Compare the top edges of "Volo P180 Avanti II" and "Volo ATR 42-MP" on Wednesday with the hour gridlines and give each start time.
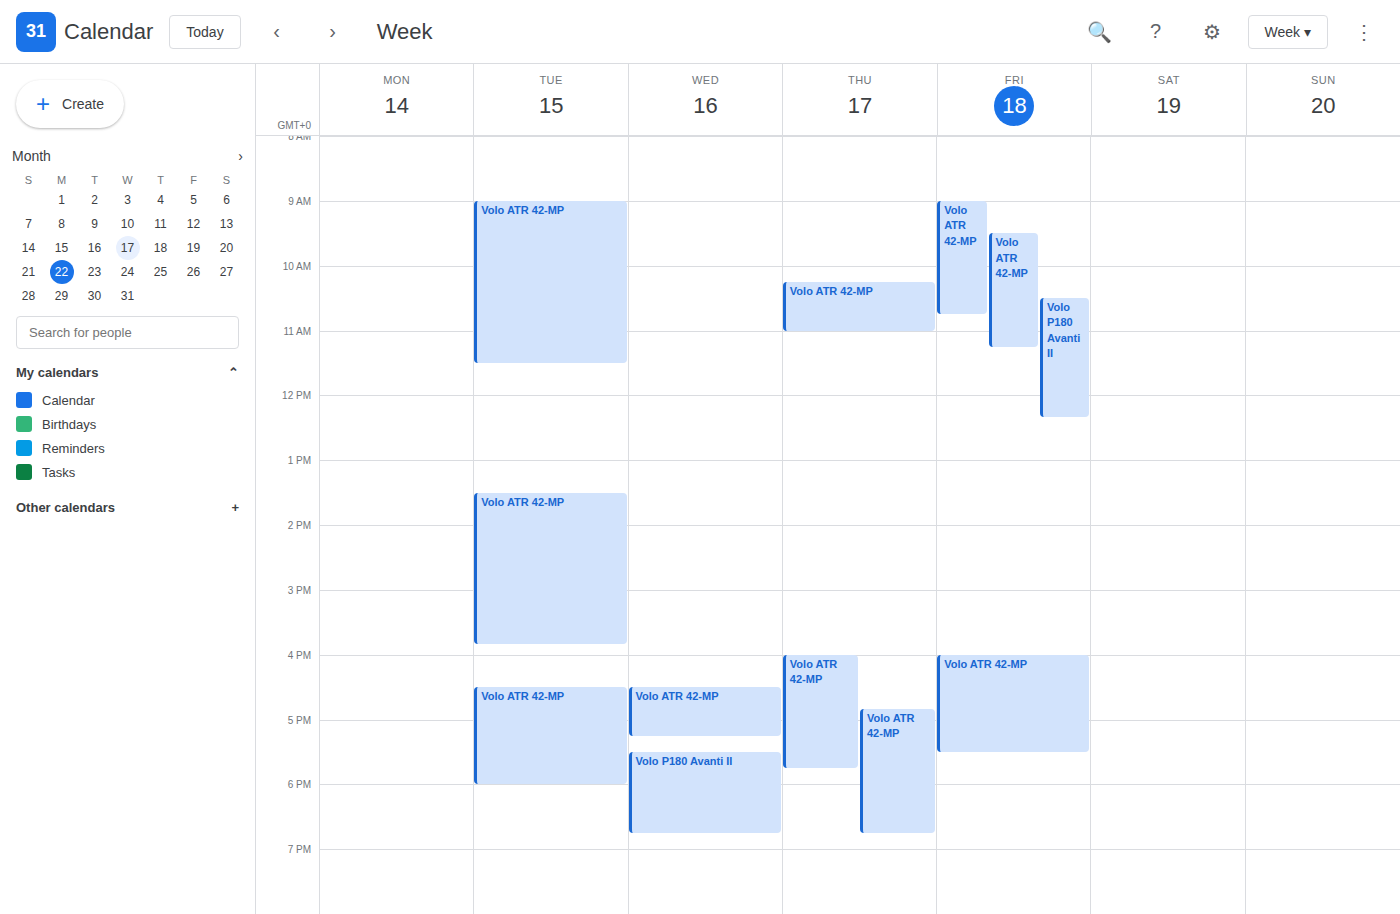
"Volo P180 Avanti II": 17:30, halfway between the 17:00 and 18:00 lines. "Volo ATR 42-MP": 16:30, halfway between the 16:00 and 17:00 lines.